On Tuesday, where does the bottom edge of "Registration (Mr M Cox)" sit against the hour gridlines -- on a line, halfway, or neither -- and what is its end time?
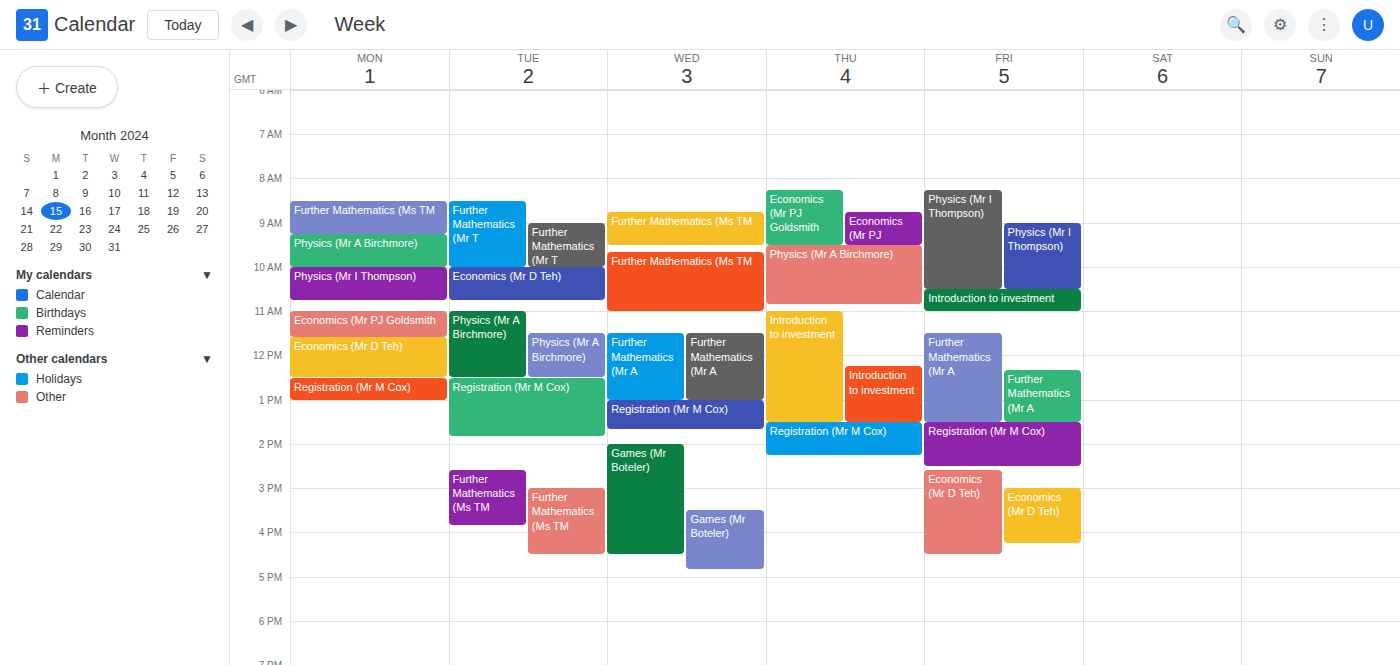
1:50 PM -- neither: 50 minutes below the 1 PM line and 10 minutes above the 2 PM line.